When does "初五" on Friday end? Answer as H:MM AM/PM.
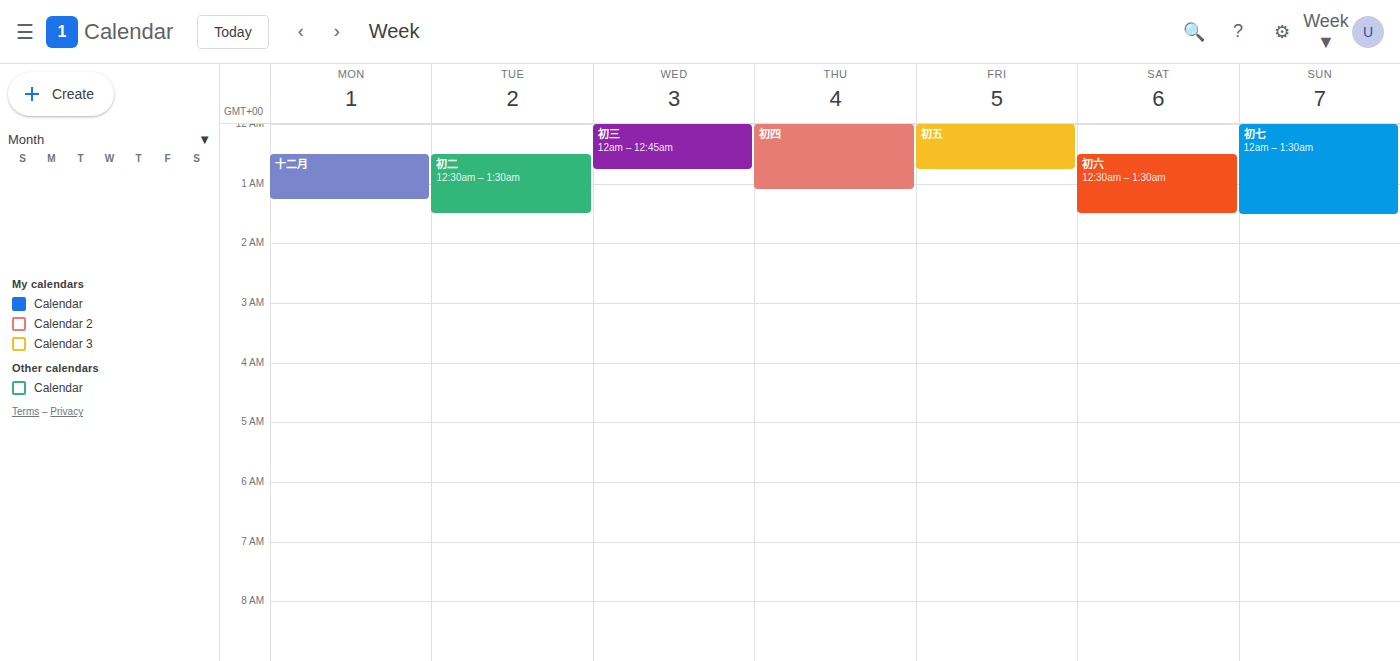
12:45 AM